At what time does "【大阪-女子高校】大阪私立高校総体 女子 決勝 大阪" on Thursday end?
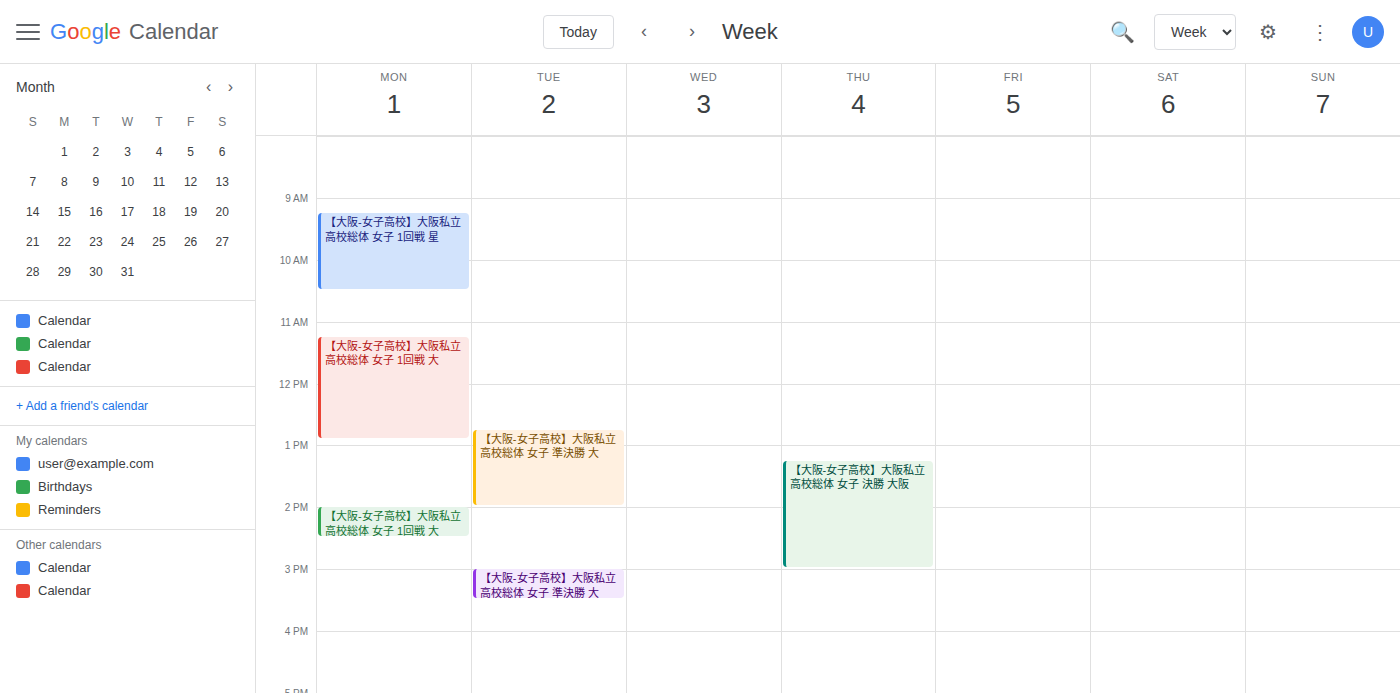
3:00 PM